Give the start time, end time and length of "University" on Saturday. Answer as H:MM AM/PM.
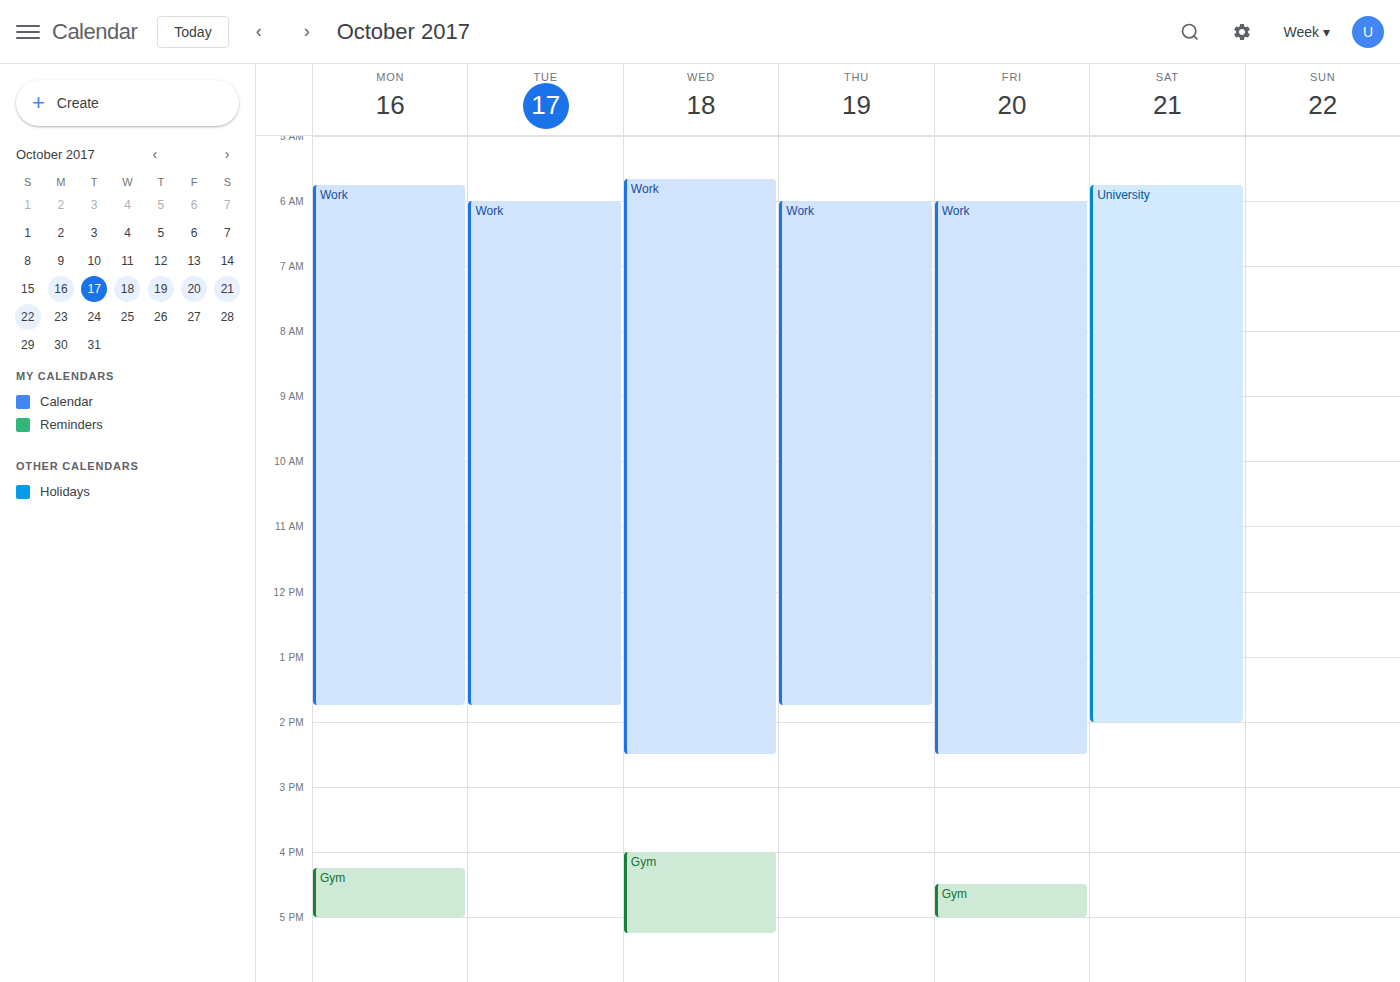
5:45 AM to 2:00 PM, 8 hours 15 minutes